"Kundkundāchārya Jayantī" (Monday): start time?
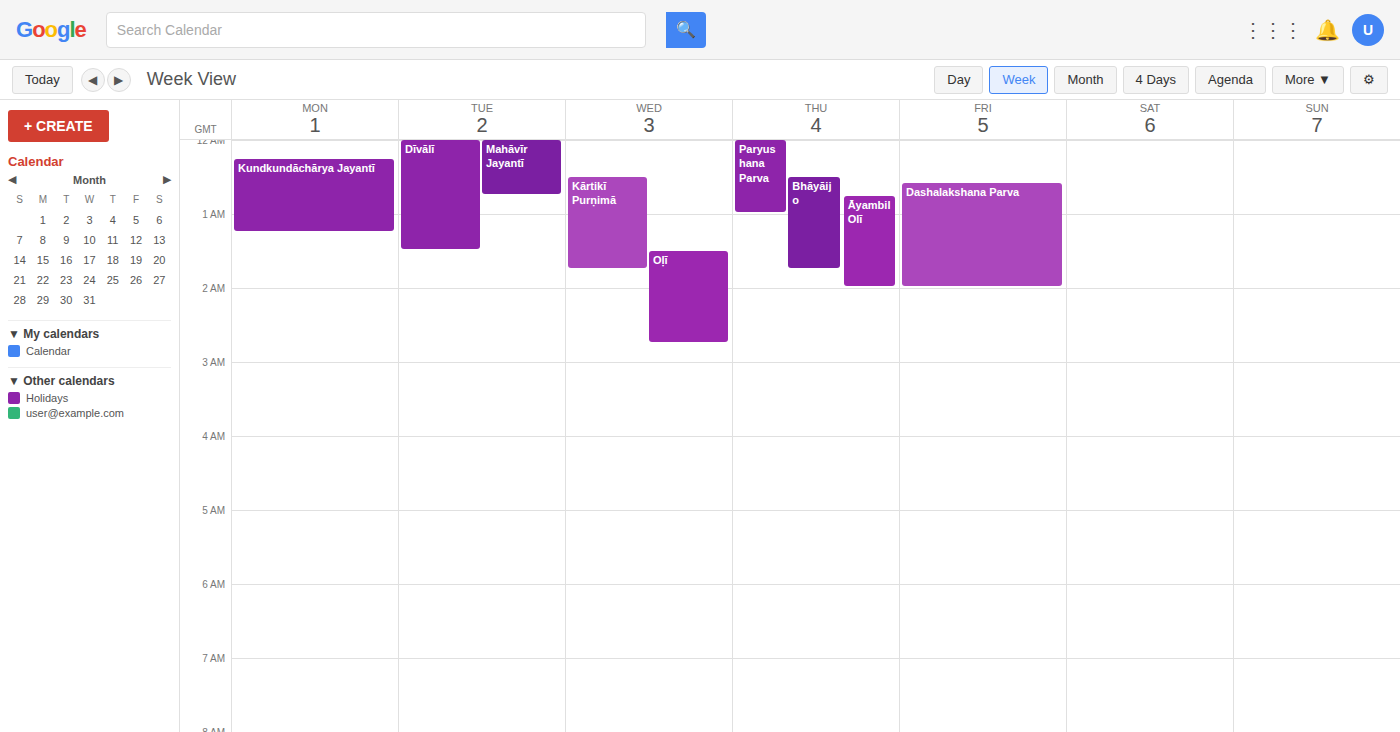
12:15 AM